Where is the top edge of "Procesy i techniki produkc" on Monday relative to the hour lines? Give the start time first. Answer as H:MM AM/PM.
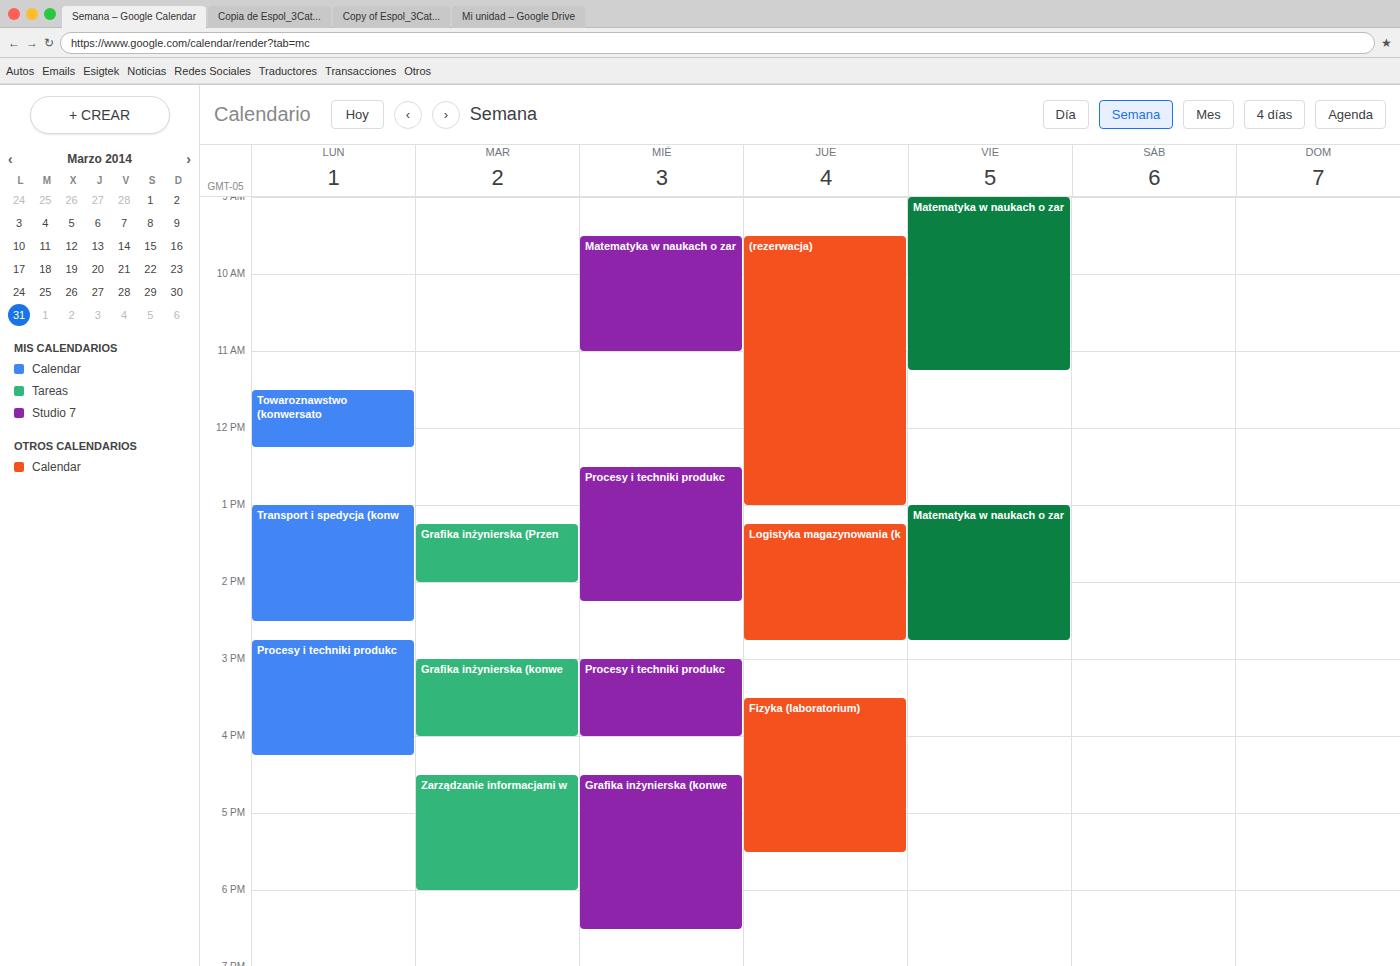
2:45 PM -- neither: three quarters of the way from the 2 PM line to the 3 PM line.